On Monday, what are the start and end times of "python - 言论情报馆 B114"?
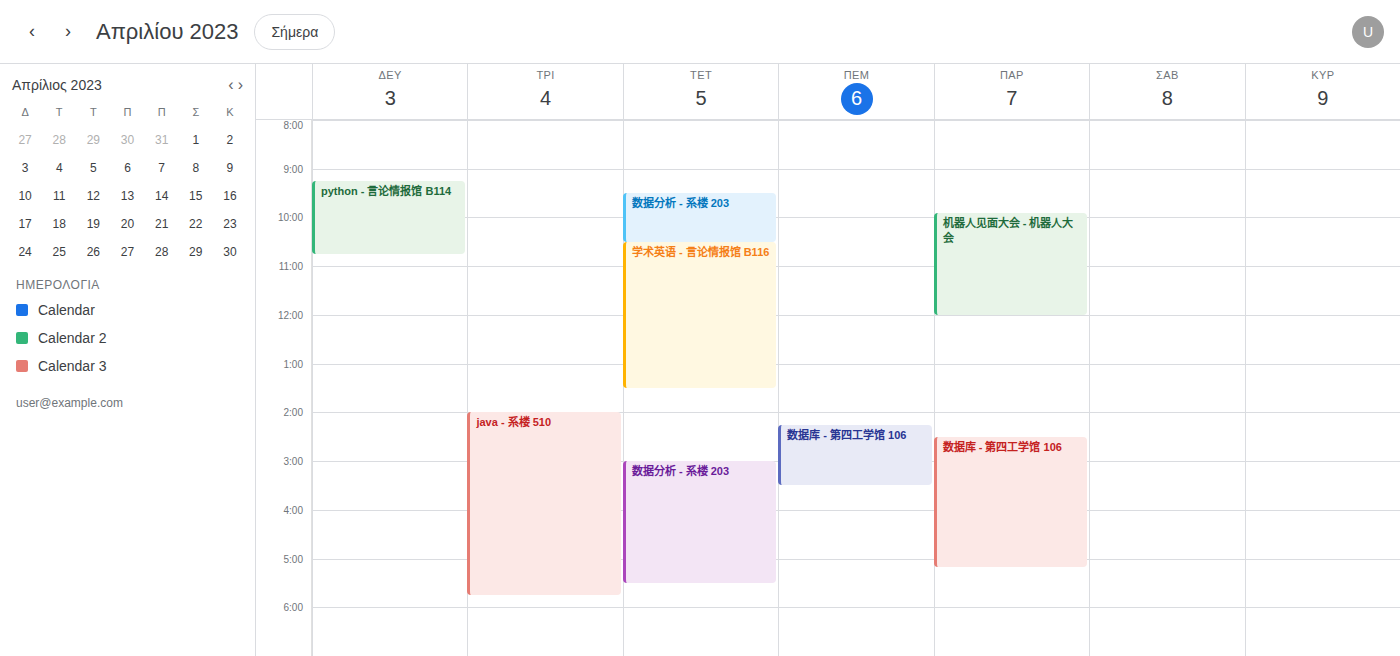
9:15 AM to 10:45 AM